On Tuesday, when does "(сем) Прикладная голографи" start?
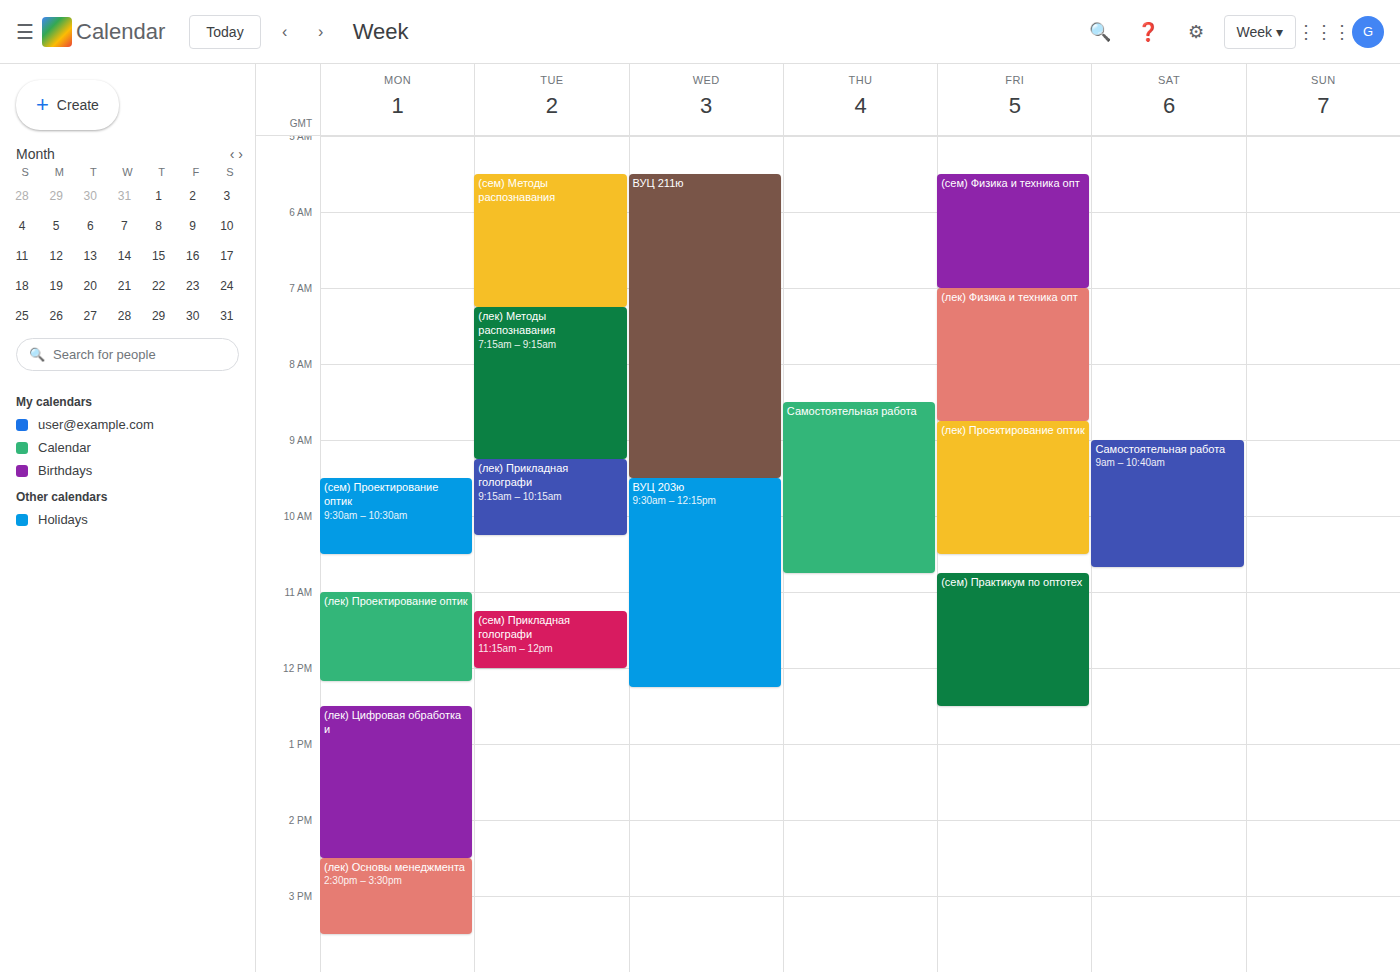
11:15 AM